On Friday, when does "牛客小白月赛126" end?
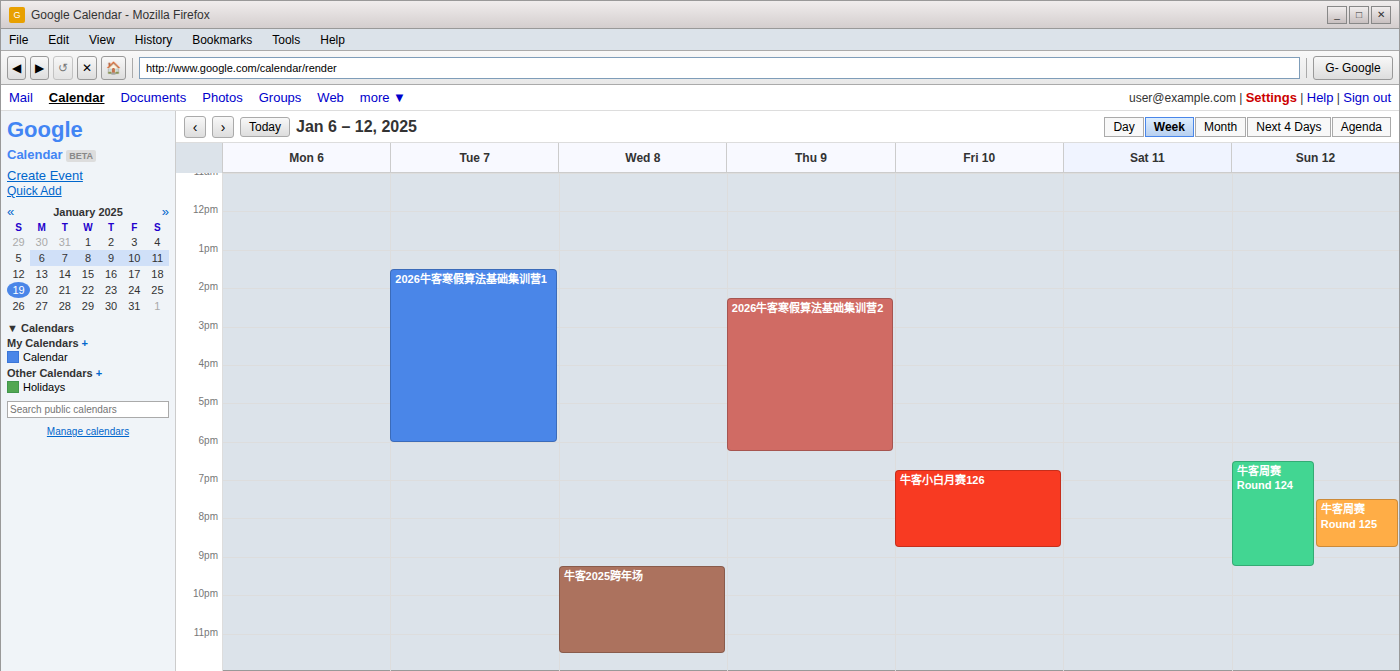
8:45 PM